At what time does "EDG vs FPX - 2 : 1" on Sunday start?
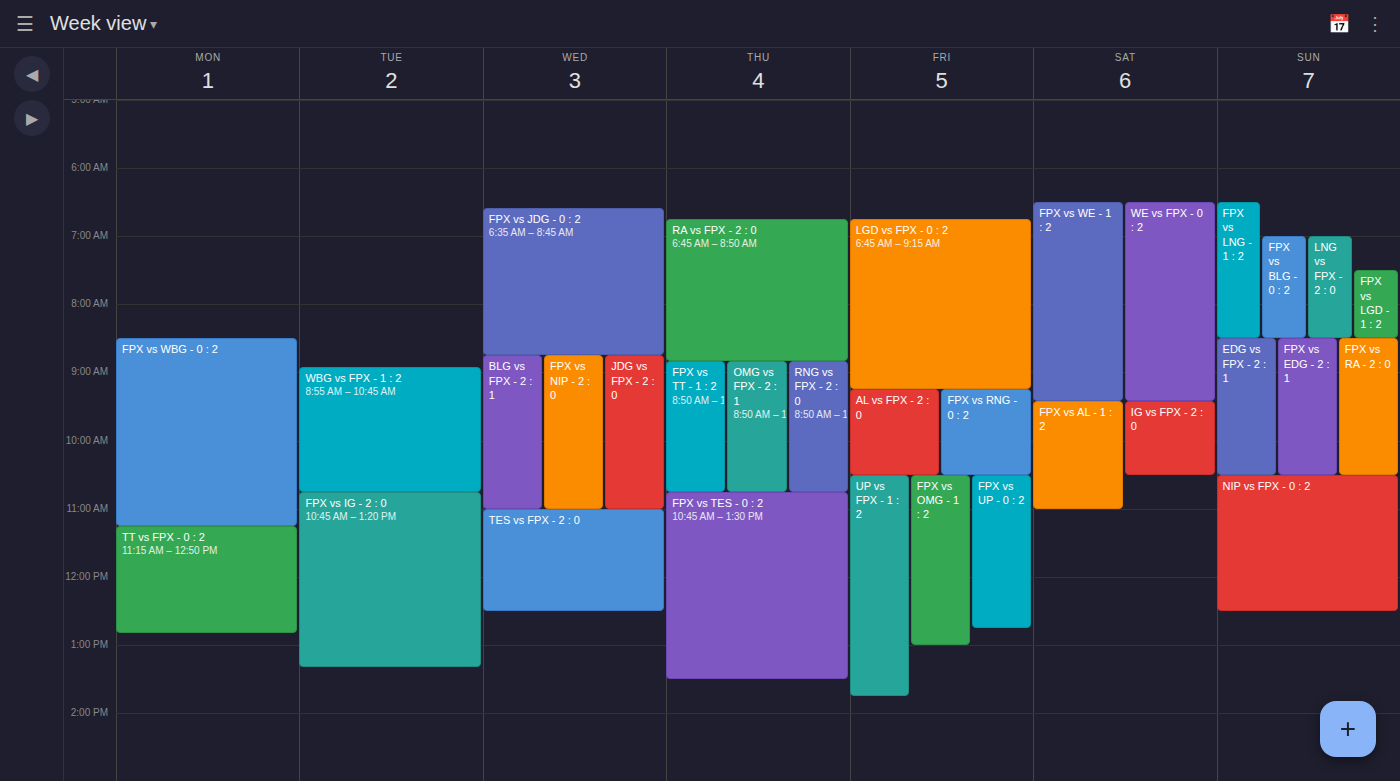
8:30 AM